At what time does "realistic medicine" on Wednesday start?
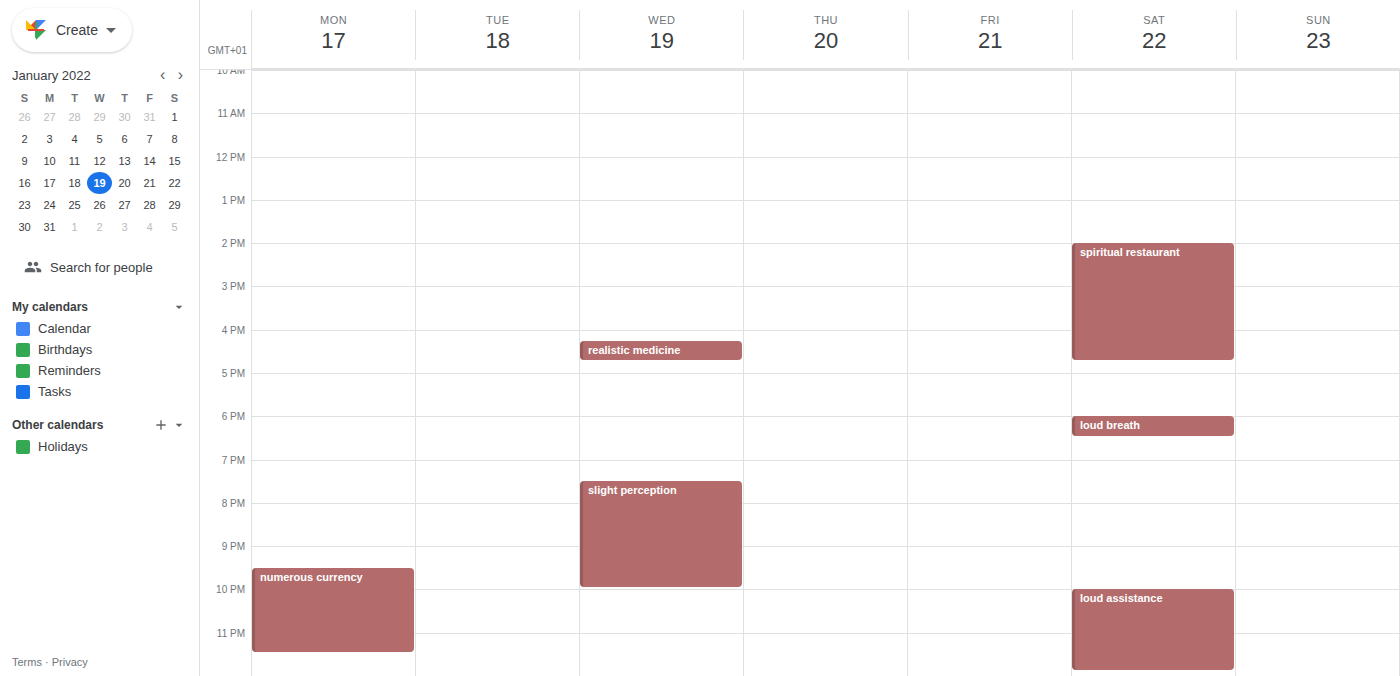
4:15 PM